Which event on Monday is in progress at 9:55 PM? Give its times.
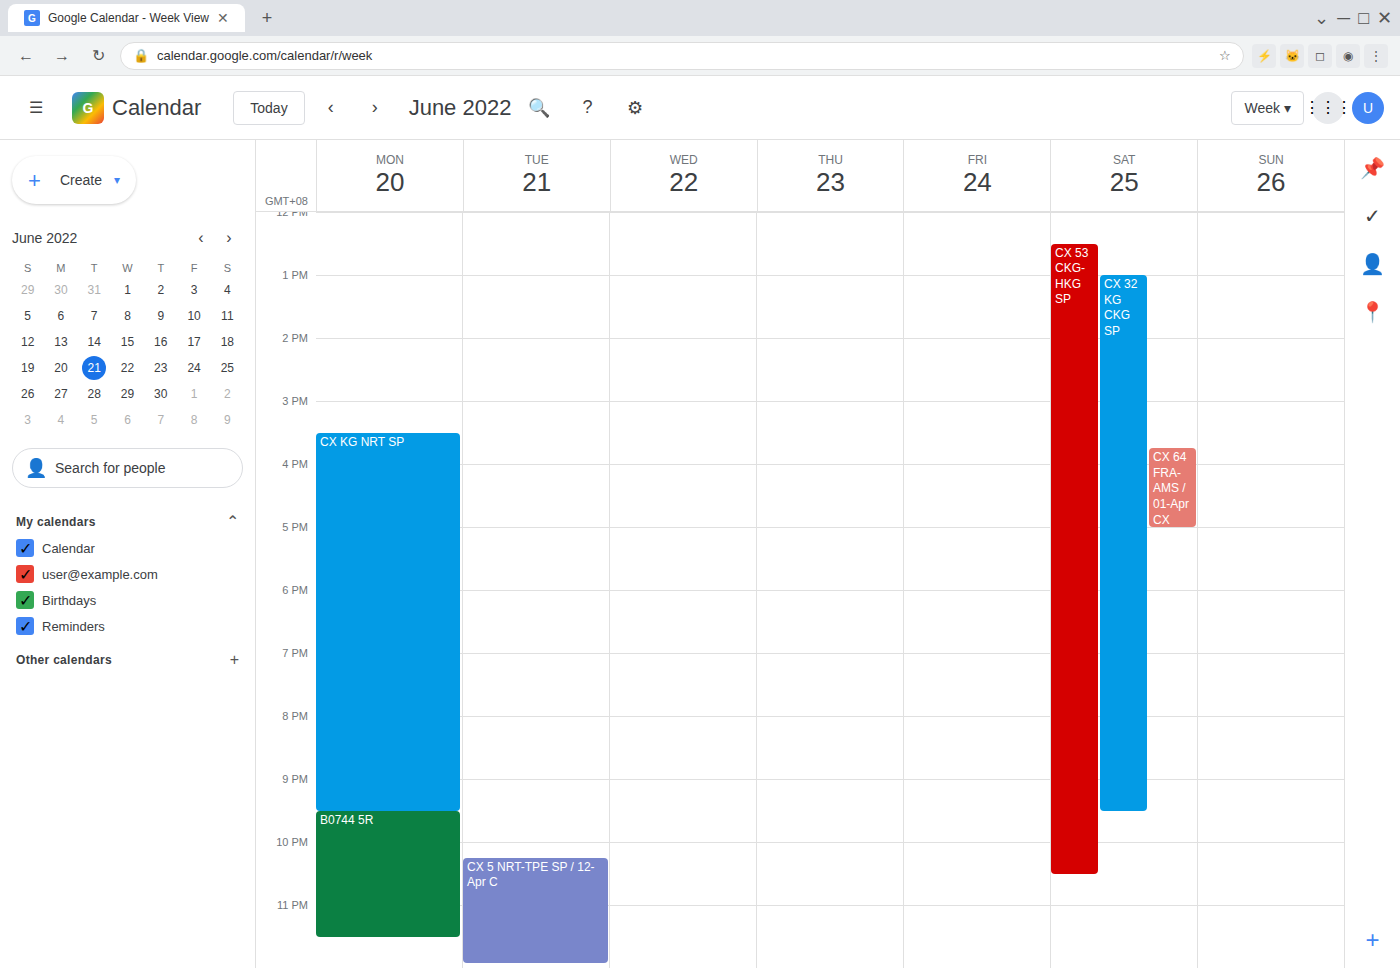
"B0744 5R", 9:30 PM to 11:30 PM